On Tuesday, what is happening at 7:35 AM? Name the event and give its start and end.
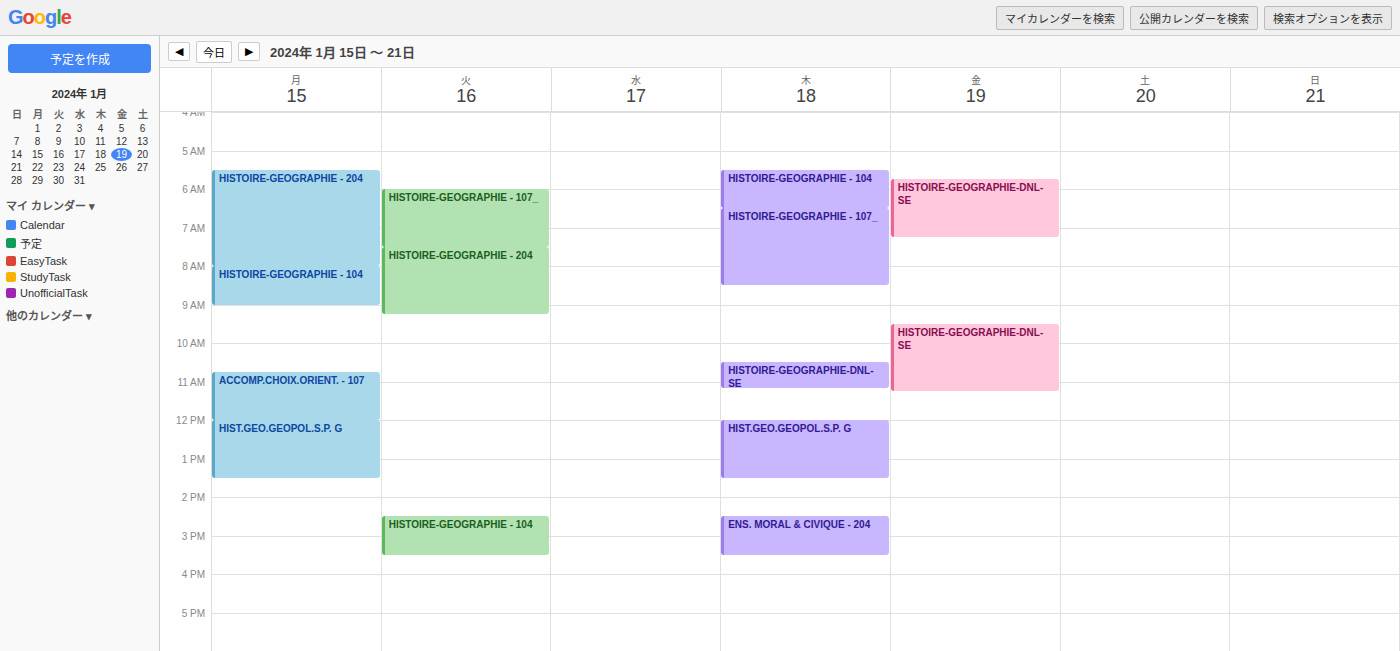
"HISTOIRE-GEOGRAPHIE - 204", 7:30 AM to 9:15 AM